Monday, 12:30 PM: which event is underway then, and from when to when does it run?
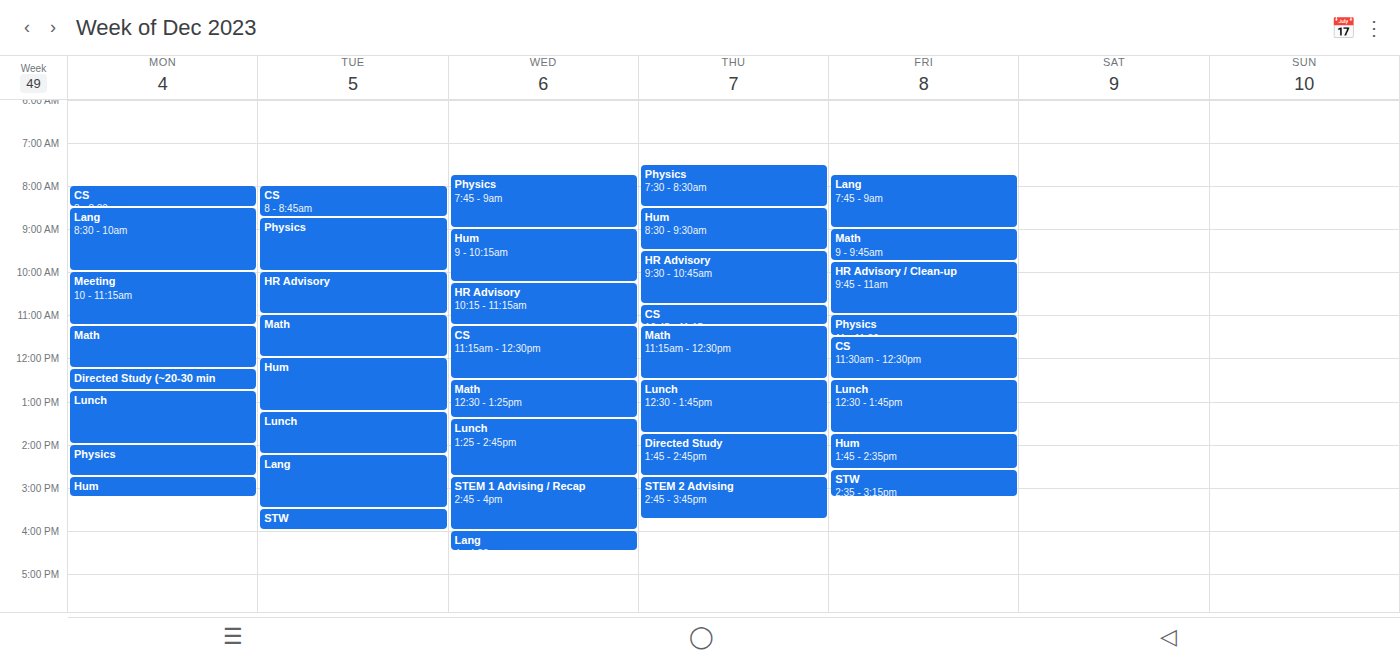
"Directed Study (~20-30 min", 12:15 PM to 12:45 PM